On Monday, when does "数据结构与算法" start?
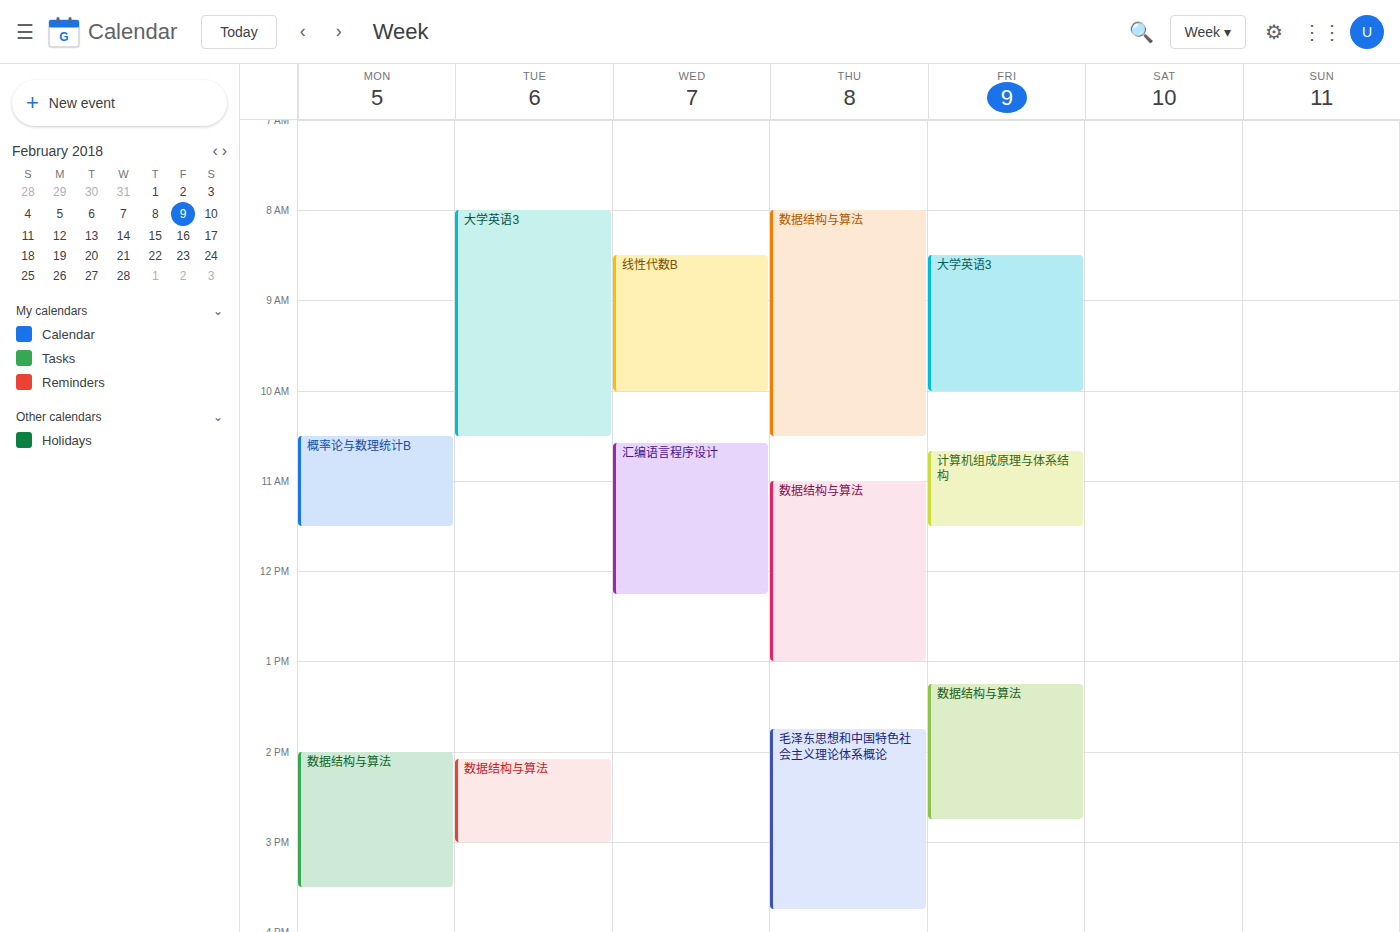
2:00 PM